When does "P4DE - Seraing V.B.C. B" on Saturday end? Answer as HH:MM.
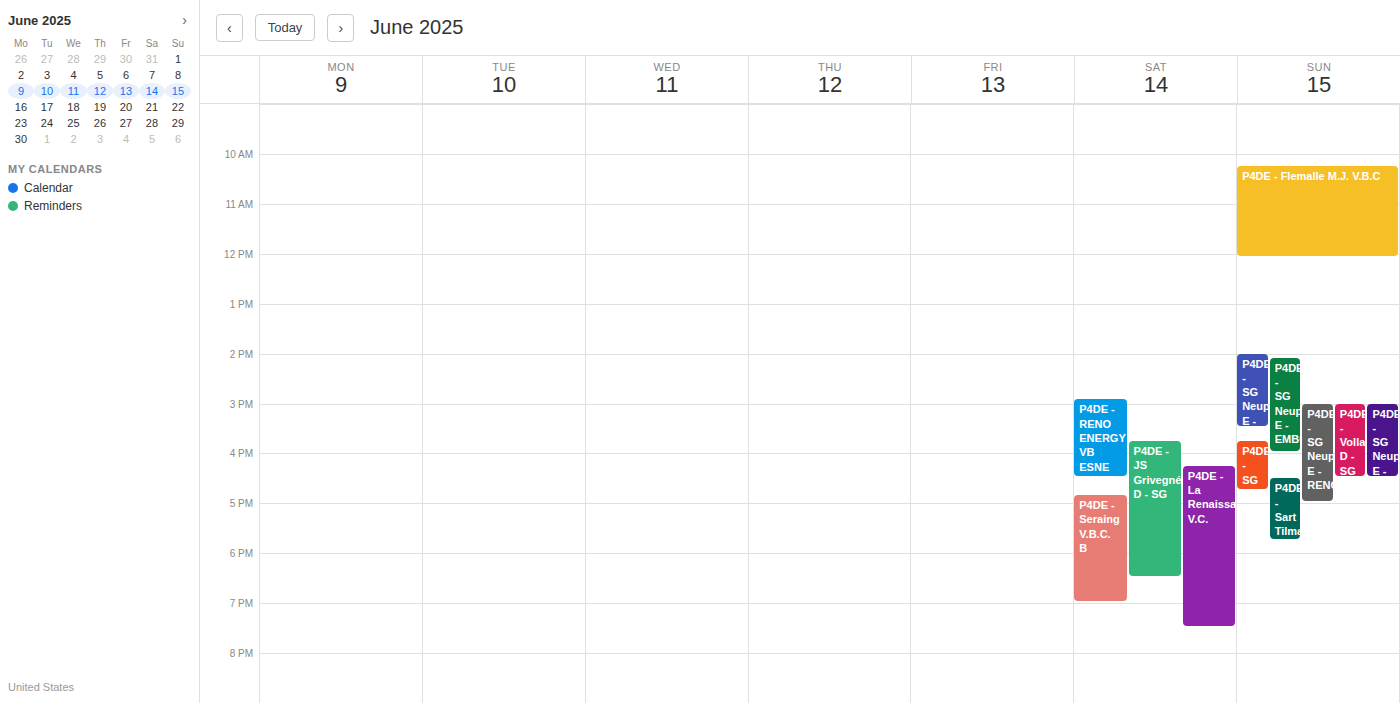
19:00